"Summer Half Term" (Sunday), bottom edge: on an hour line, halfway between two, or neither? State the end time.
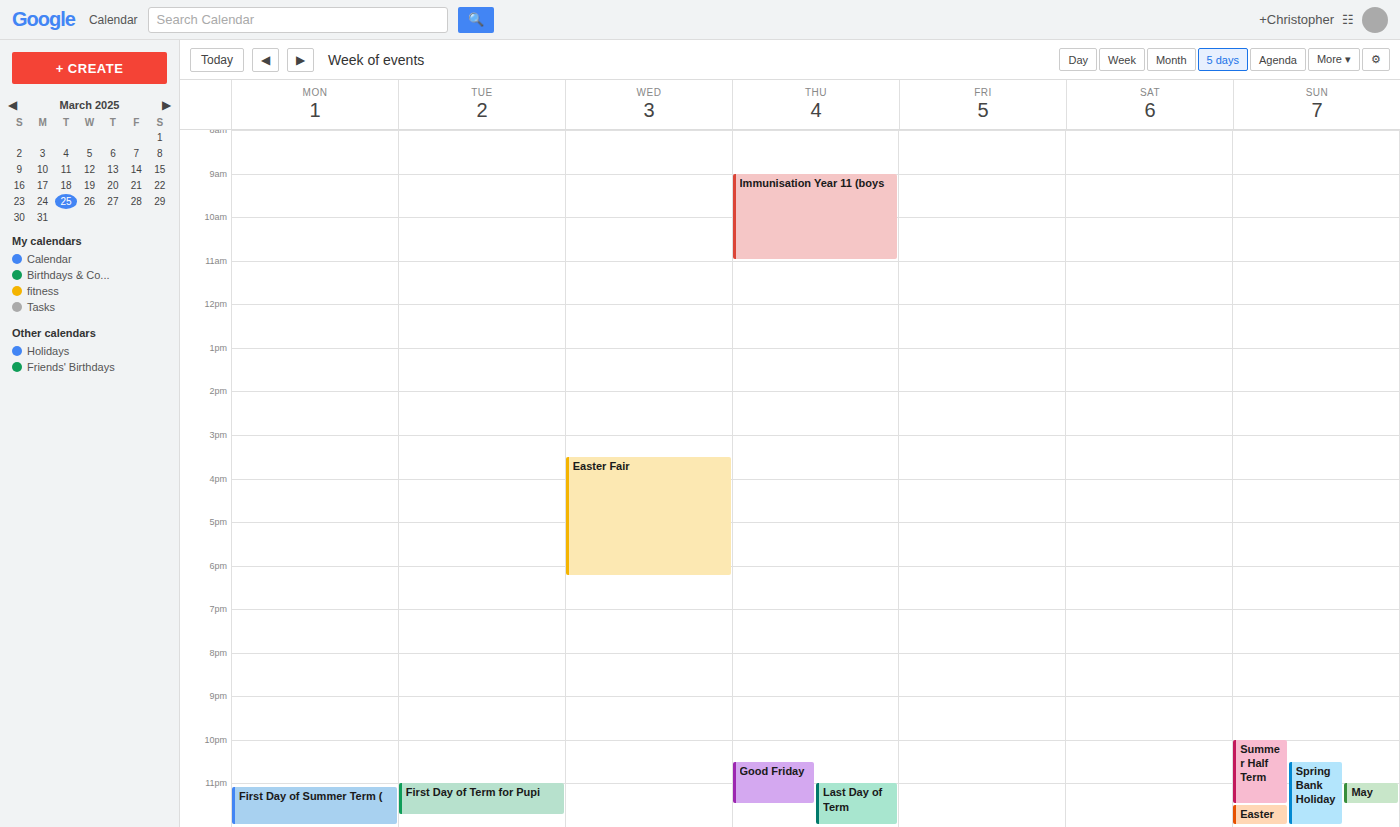
11:30 PM -- halfway between the 11 PM and 12 AM lines.